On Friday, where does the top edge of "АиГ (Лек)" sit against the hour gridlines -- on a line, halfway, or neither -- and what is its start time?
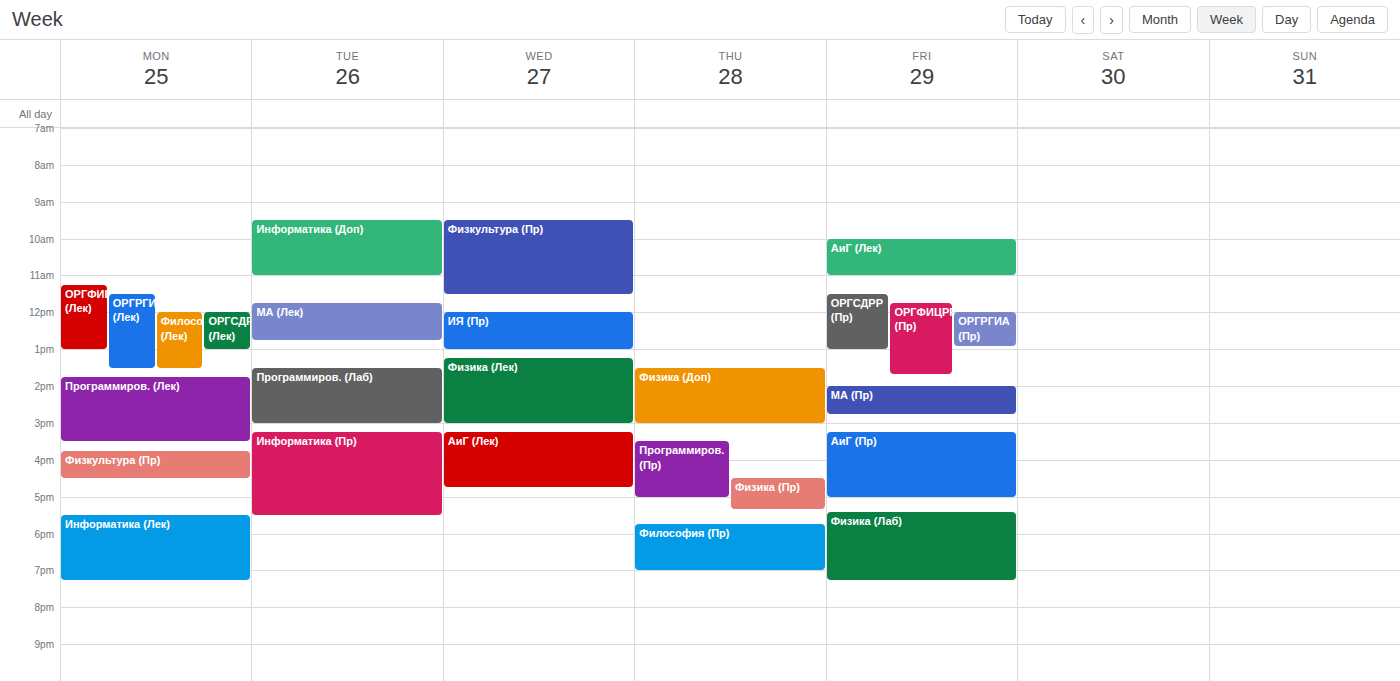
10:00 AM -- exactly on the 10 AM line.